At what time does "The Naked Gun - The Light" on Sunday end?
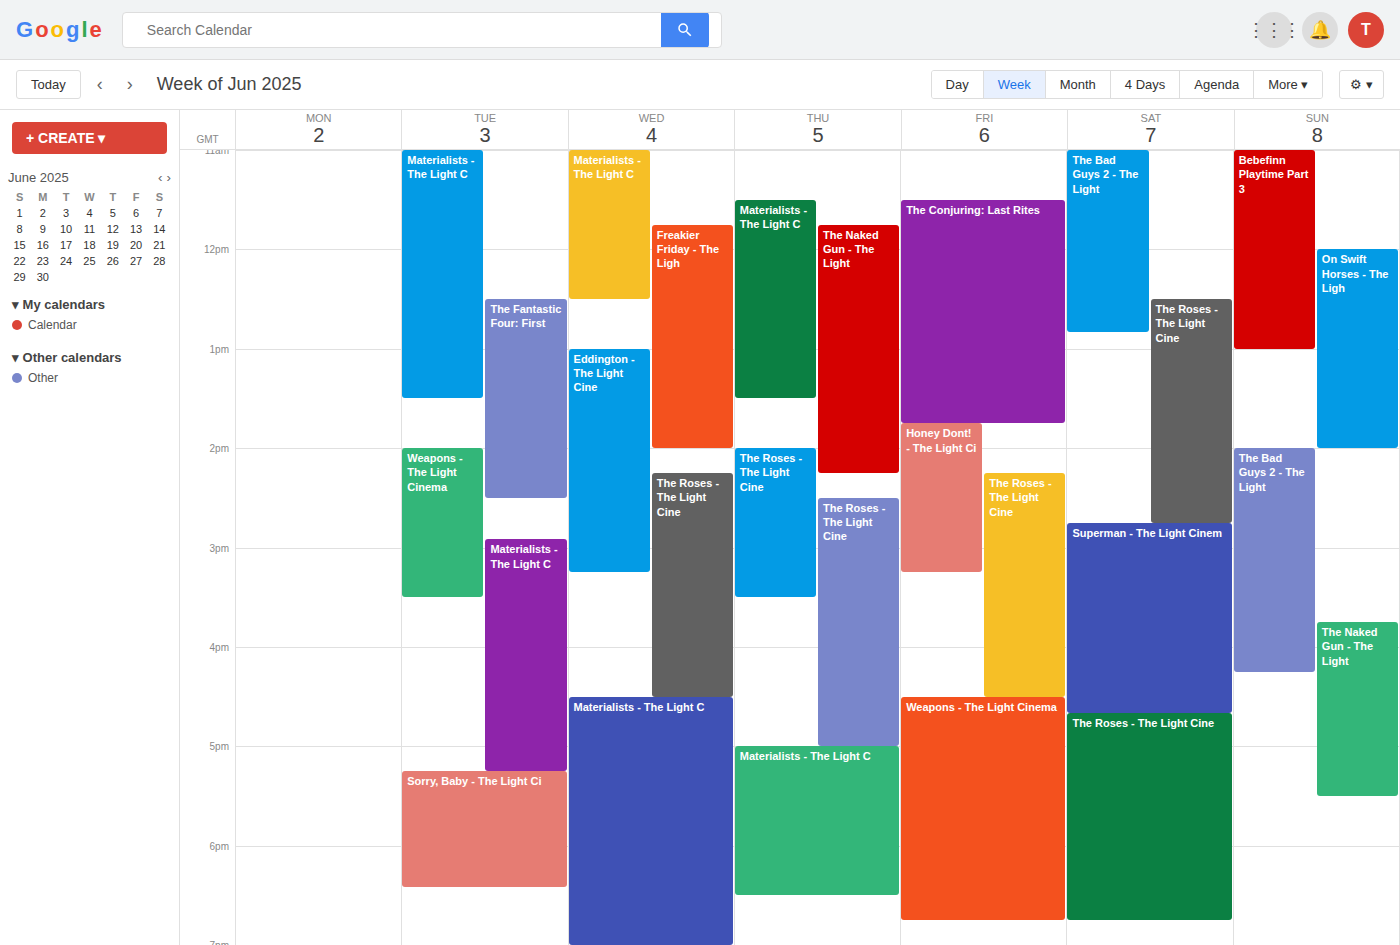
5:30 PM